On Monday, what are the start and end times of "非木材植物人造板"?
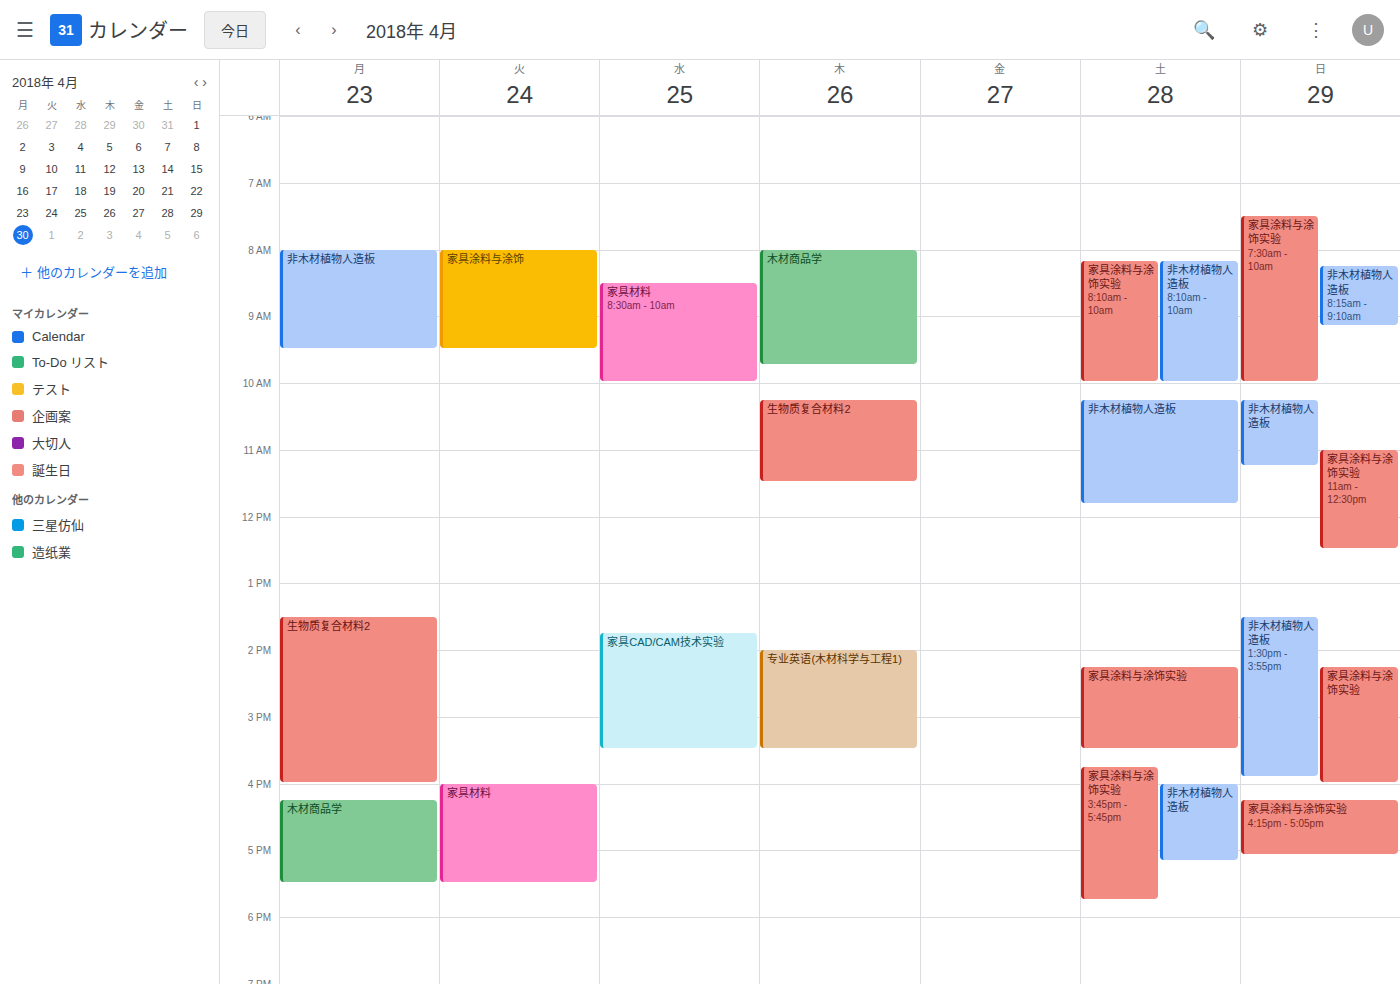
08:00 to 09:30